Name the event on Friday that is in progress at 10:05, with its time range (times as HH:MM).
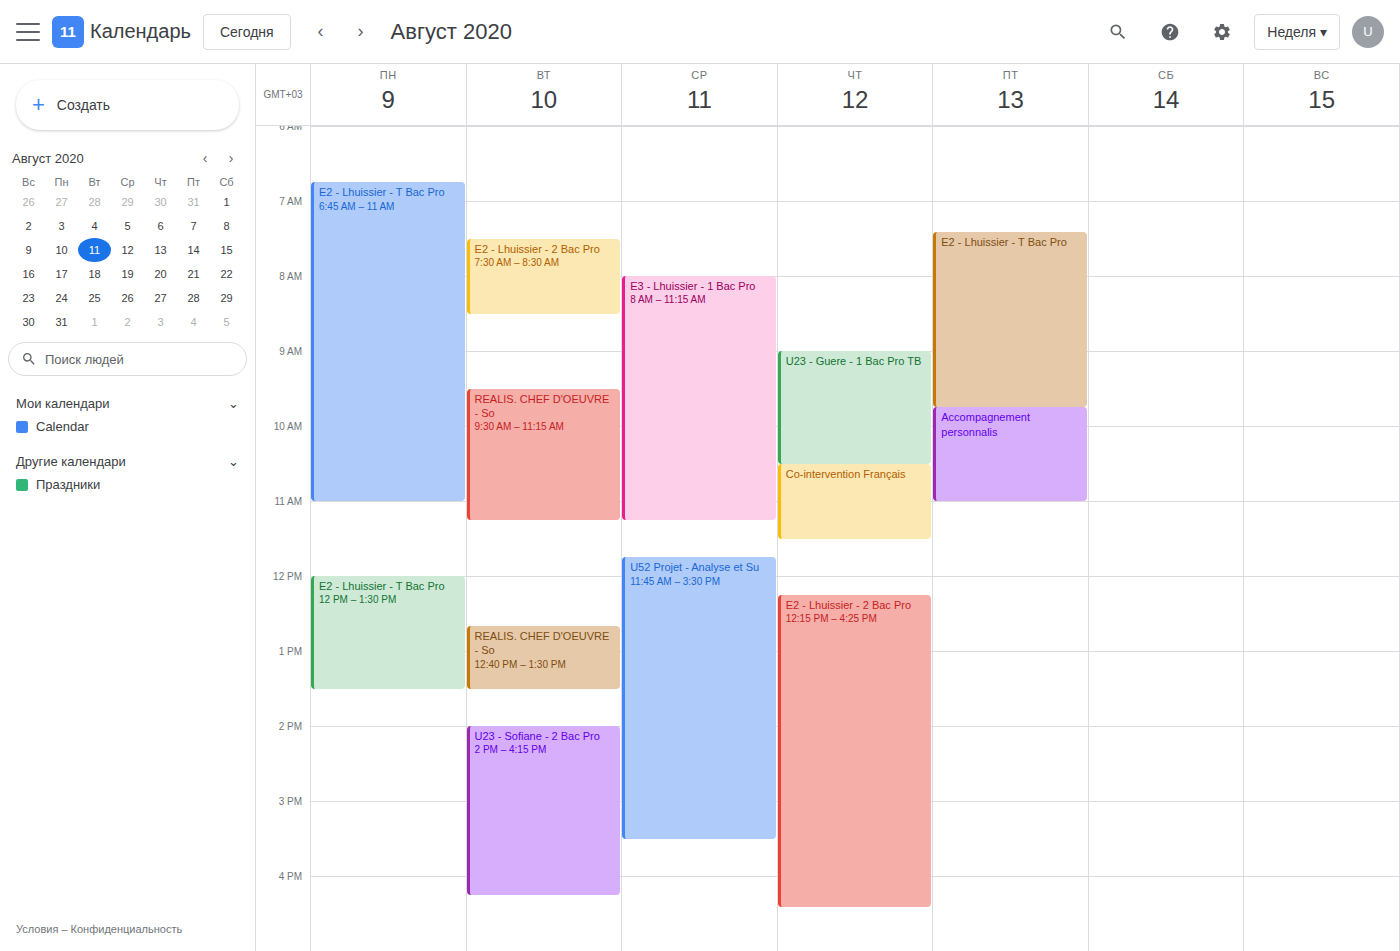
"Accompagnement personnalis", 09:45 to 11:00